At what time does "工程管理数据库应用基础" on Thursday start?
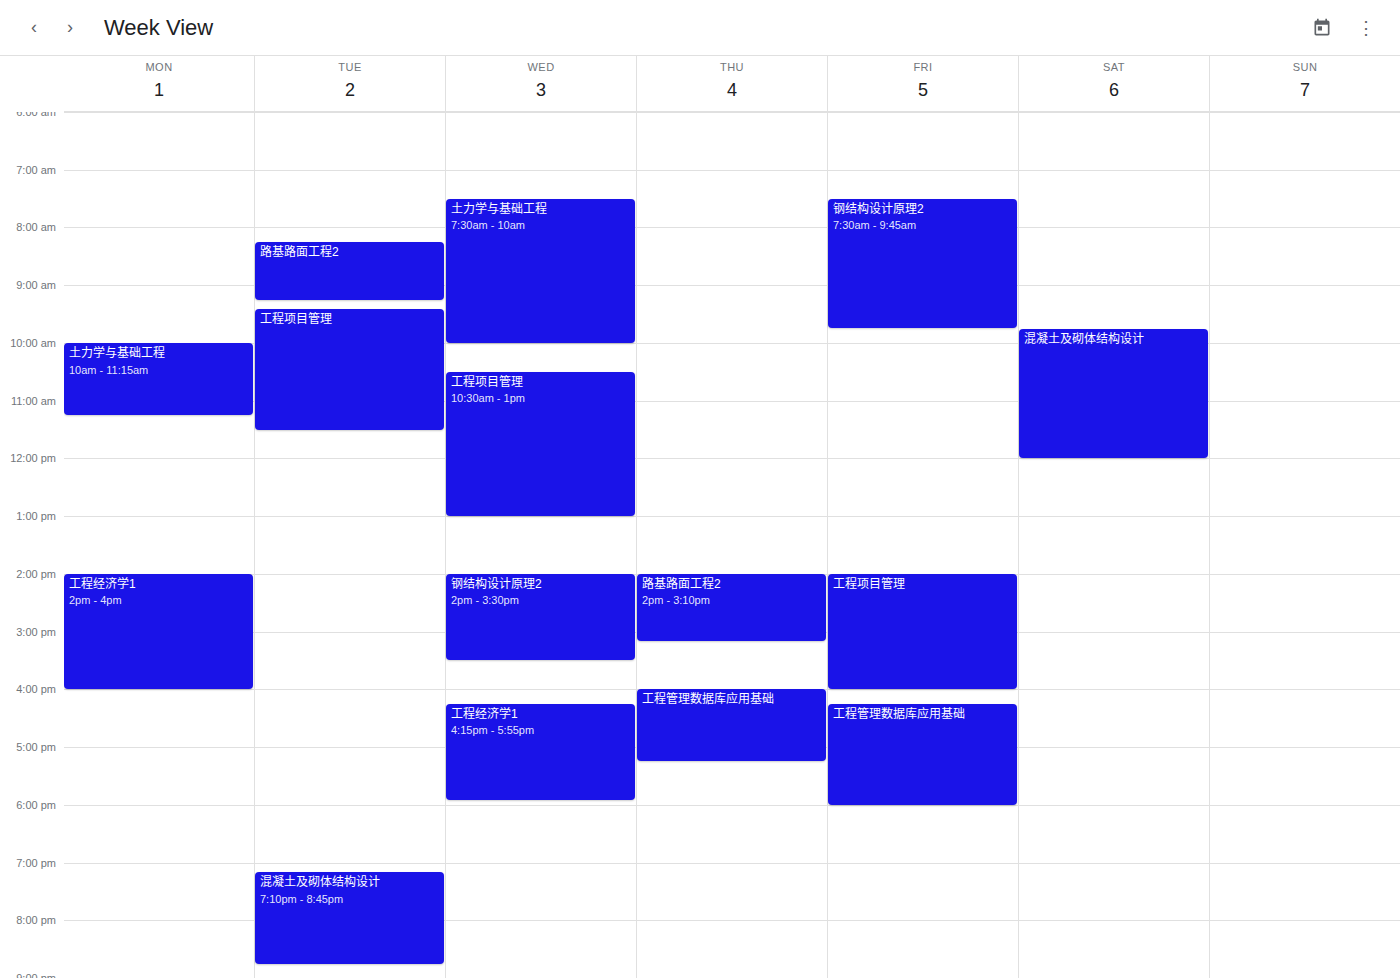
4:00 PM